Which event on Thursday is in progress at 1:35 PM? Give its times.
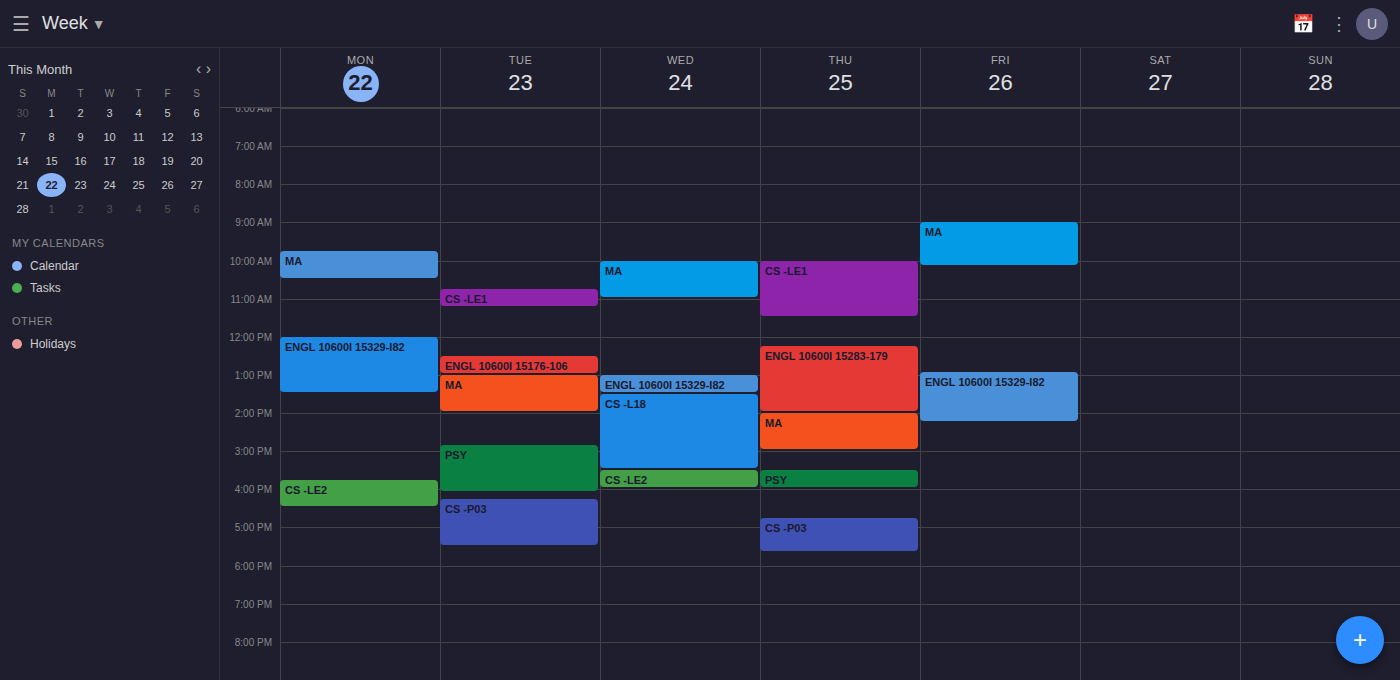
"ENGL 10600I 15283-179", 12:15 PM to 2:00 PM